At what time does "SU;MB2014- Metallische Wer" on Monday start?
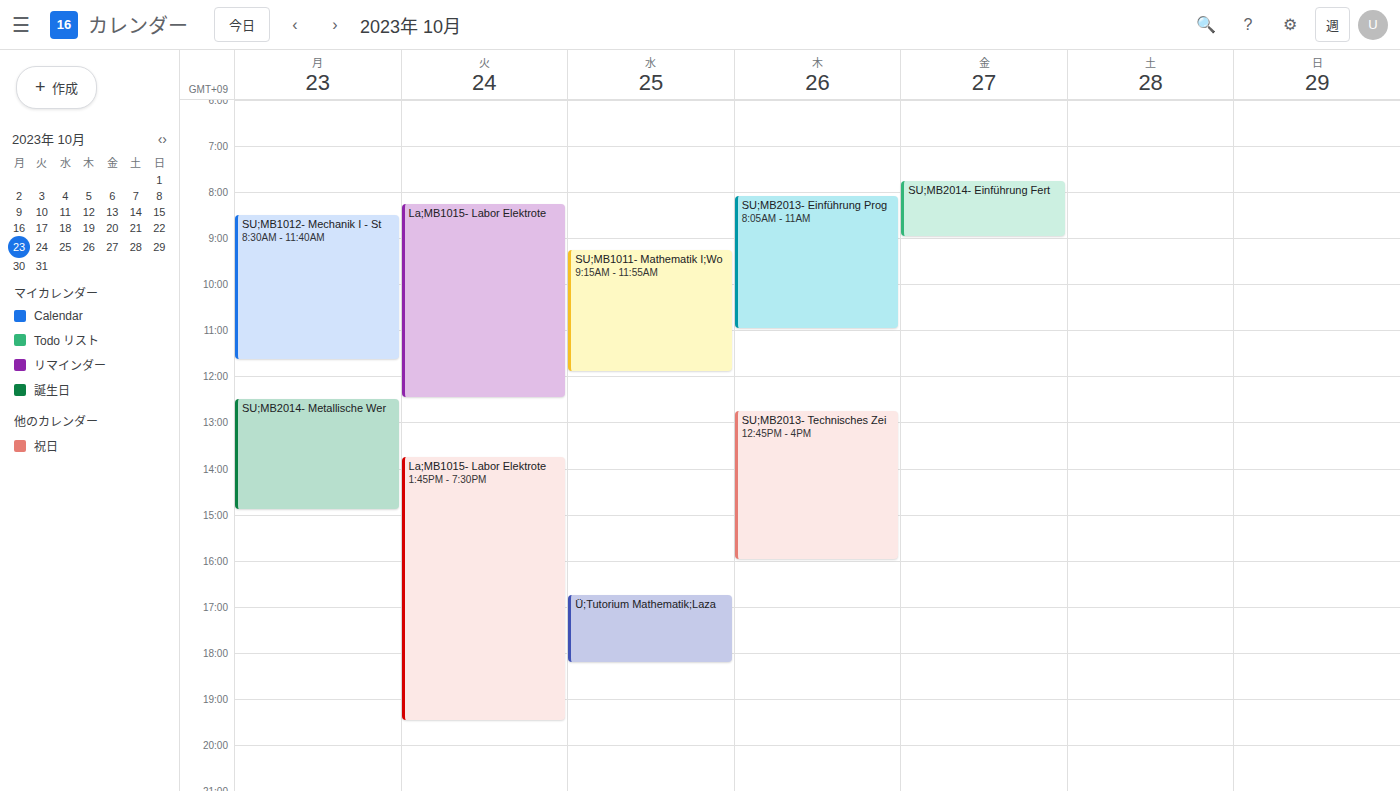
12:30 PM